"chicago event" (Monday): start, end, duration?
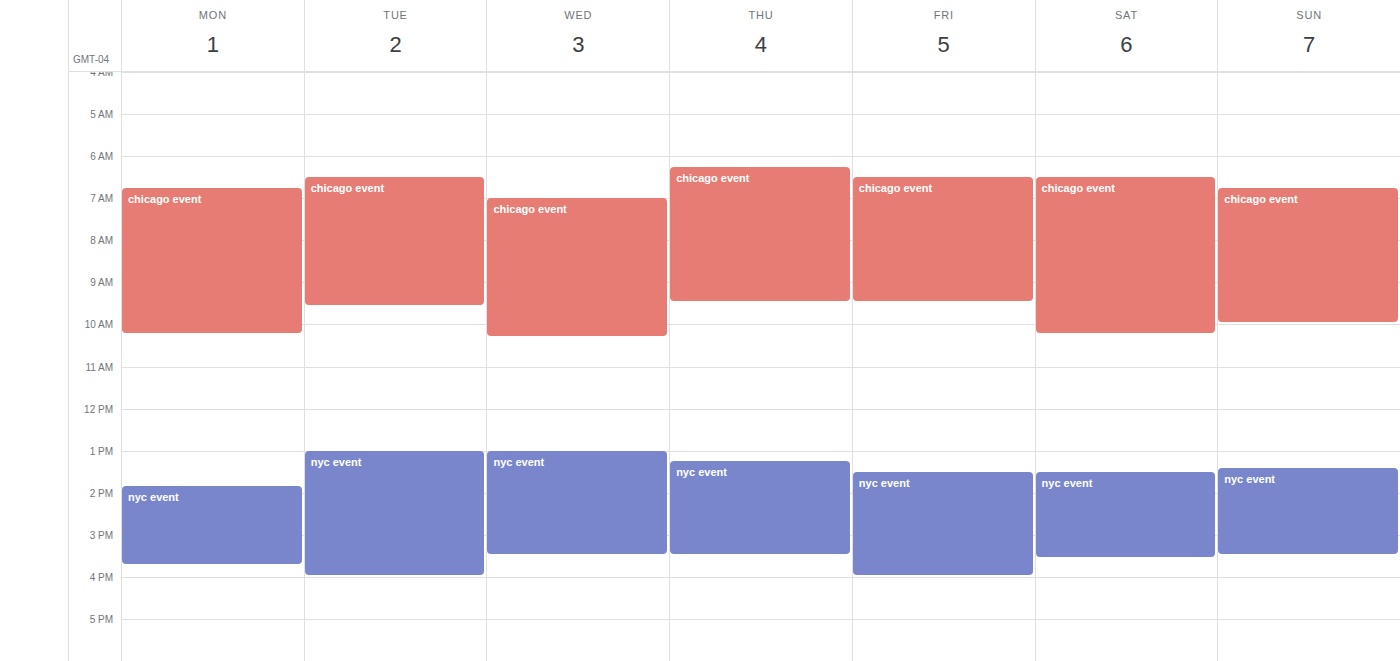
6:45 AM to 10:15 AM, 3 hours 30 minutes